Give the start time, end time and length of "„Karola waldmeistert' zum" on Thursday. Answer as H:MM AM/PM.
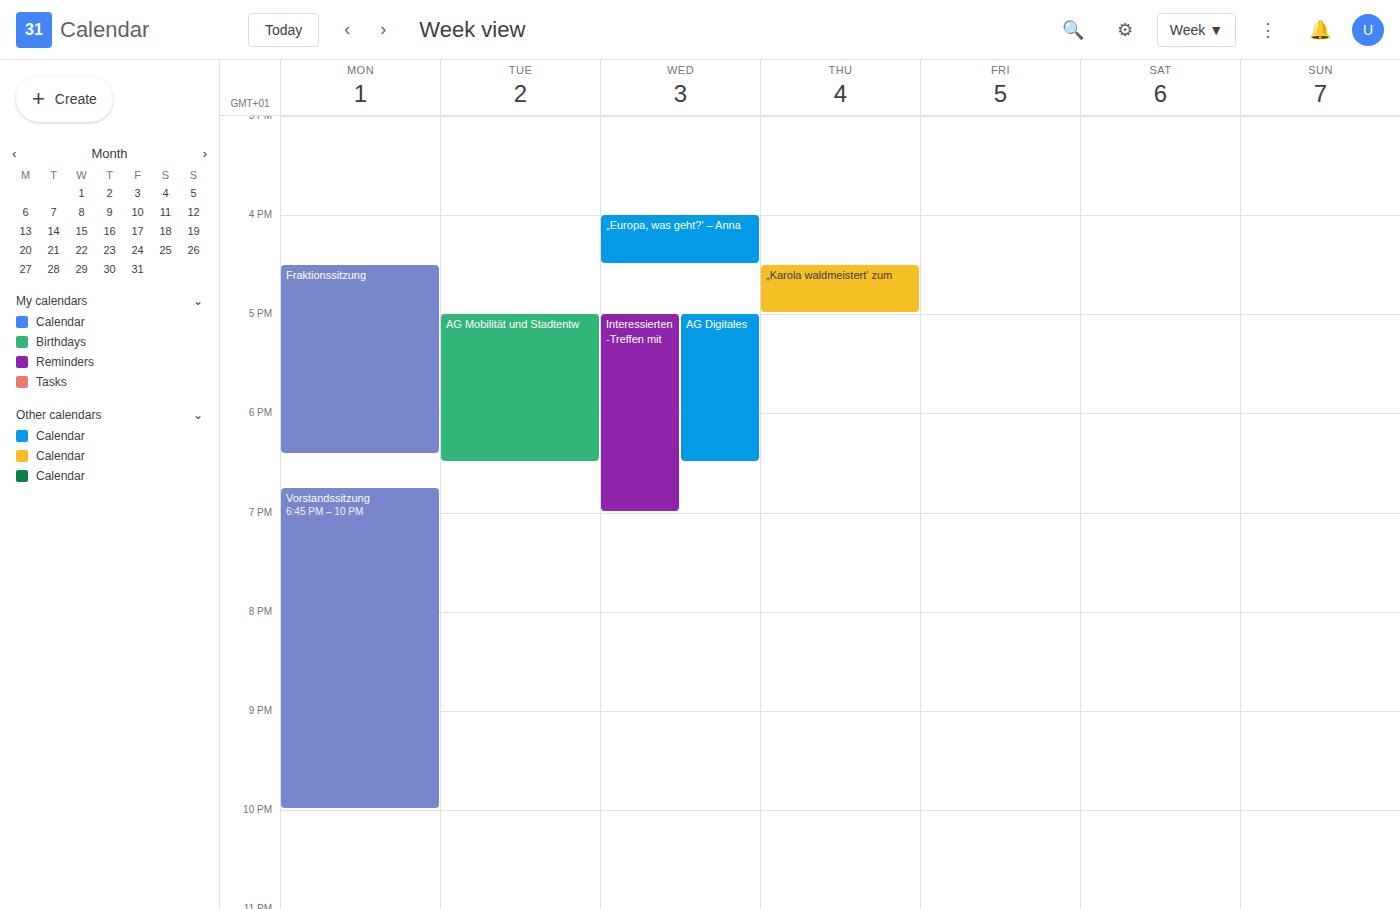
4:30 PM to 5:00 PM, 30 minutes